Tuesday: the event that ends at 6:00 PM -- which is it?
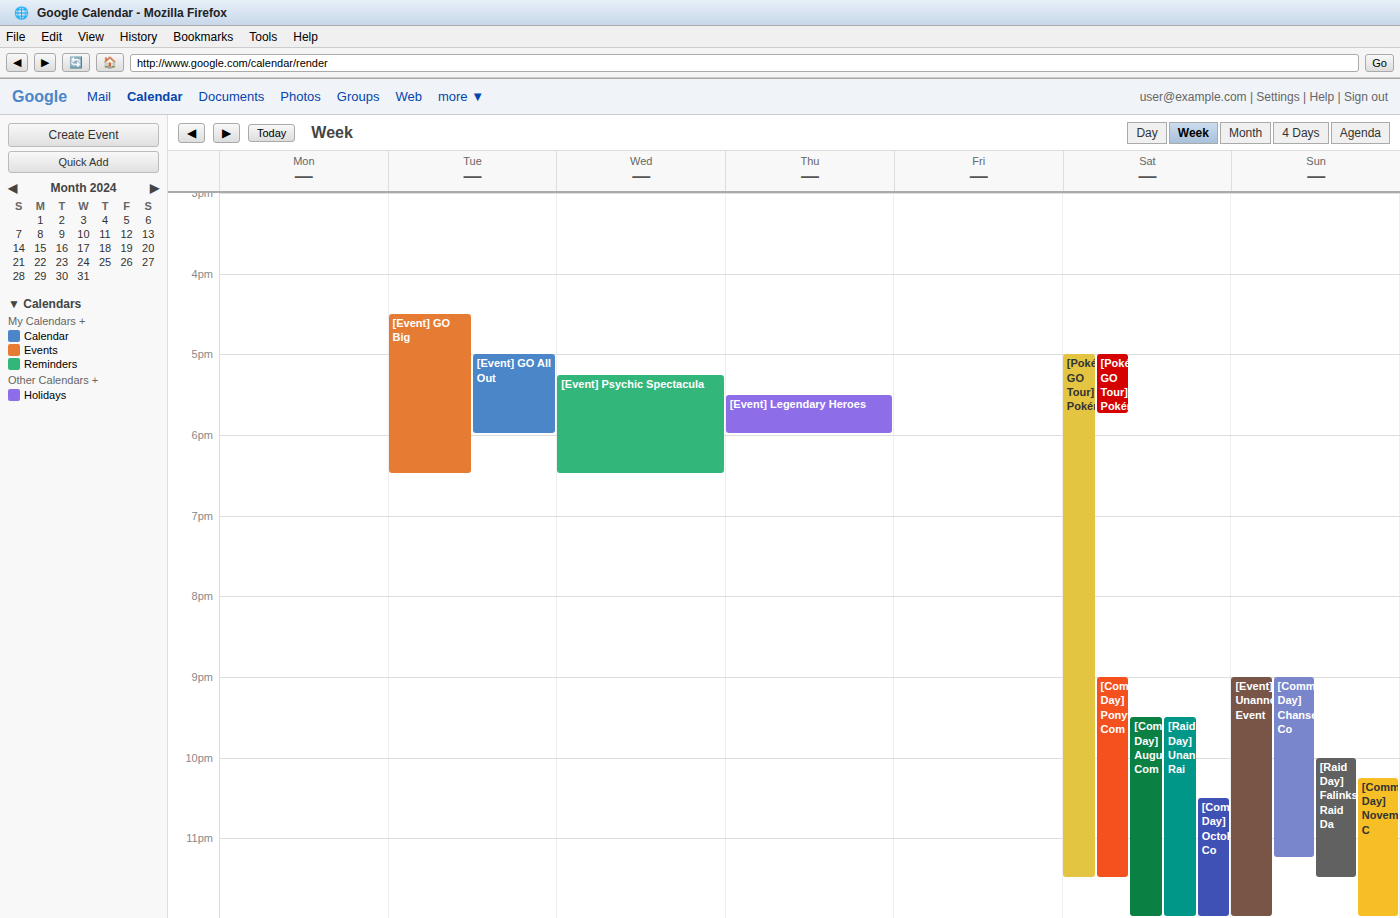
"[Event] GO All Out"